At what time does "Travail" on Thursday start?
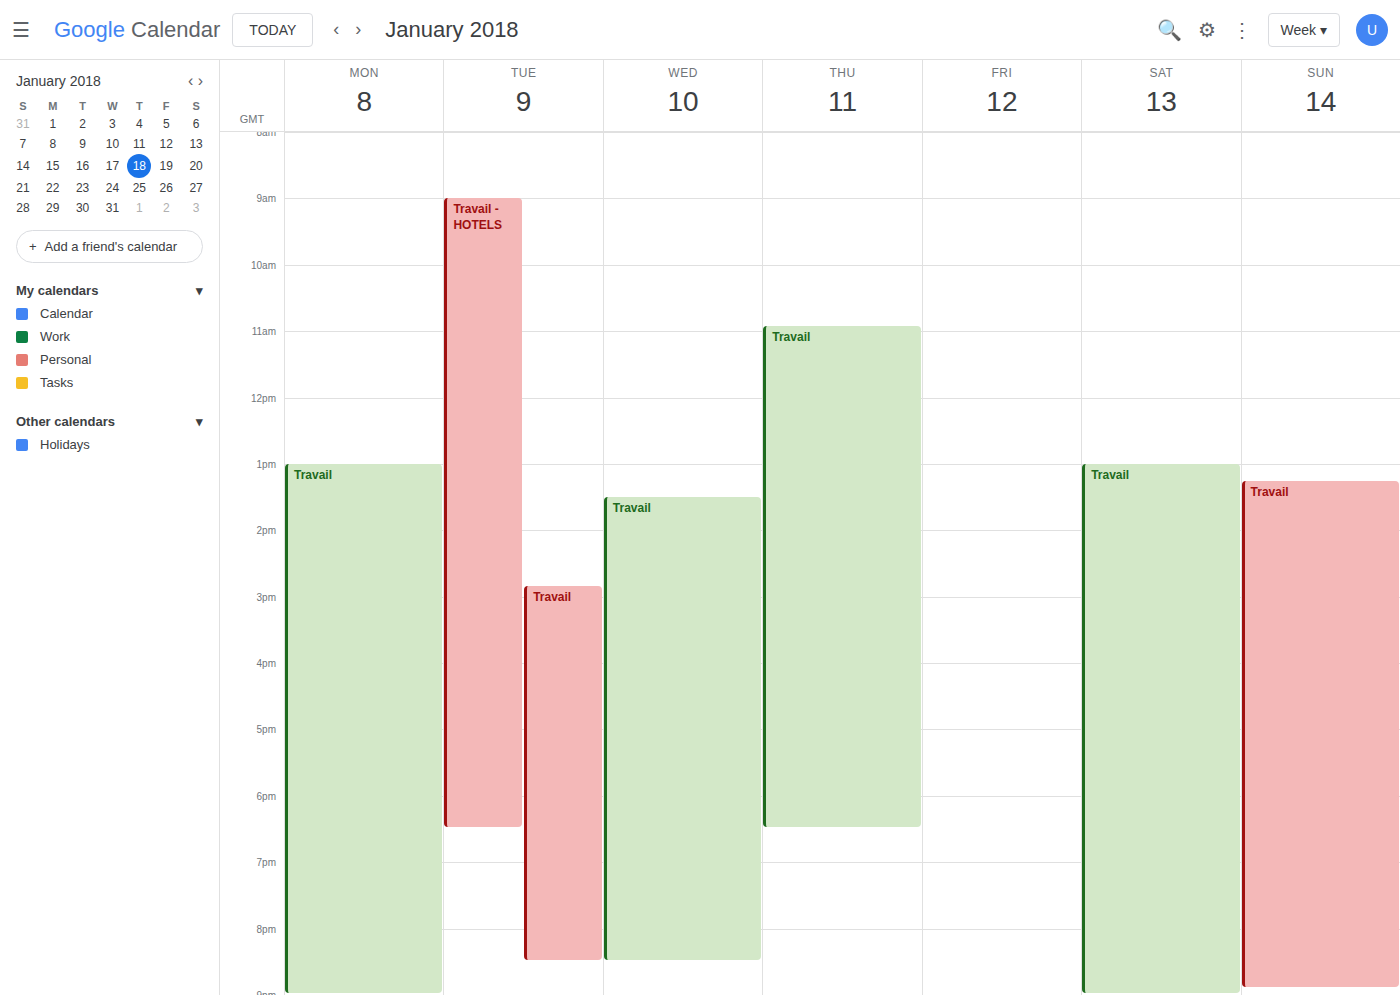
10:55 AM